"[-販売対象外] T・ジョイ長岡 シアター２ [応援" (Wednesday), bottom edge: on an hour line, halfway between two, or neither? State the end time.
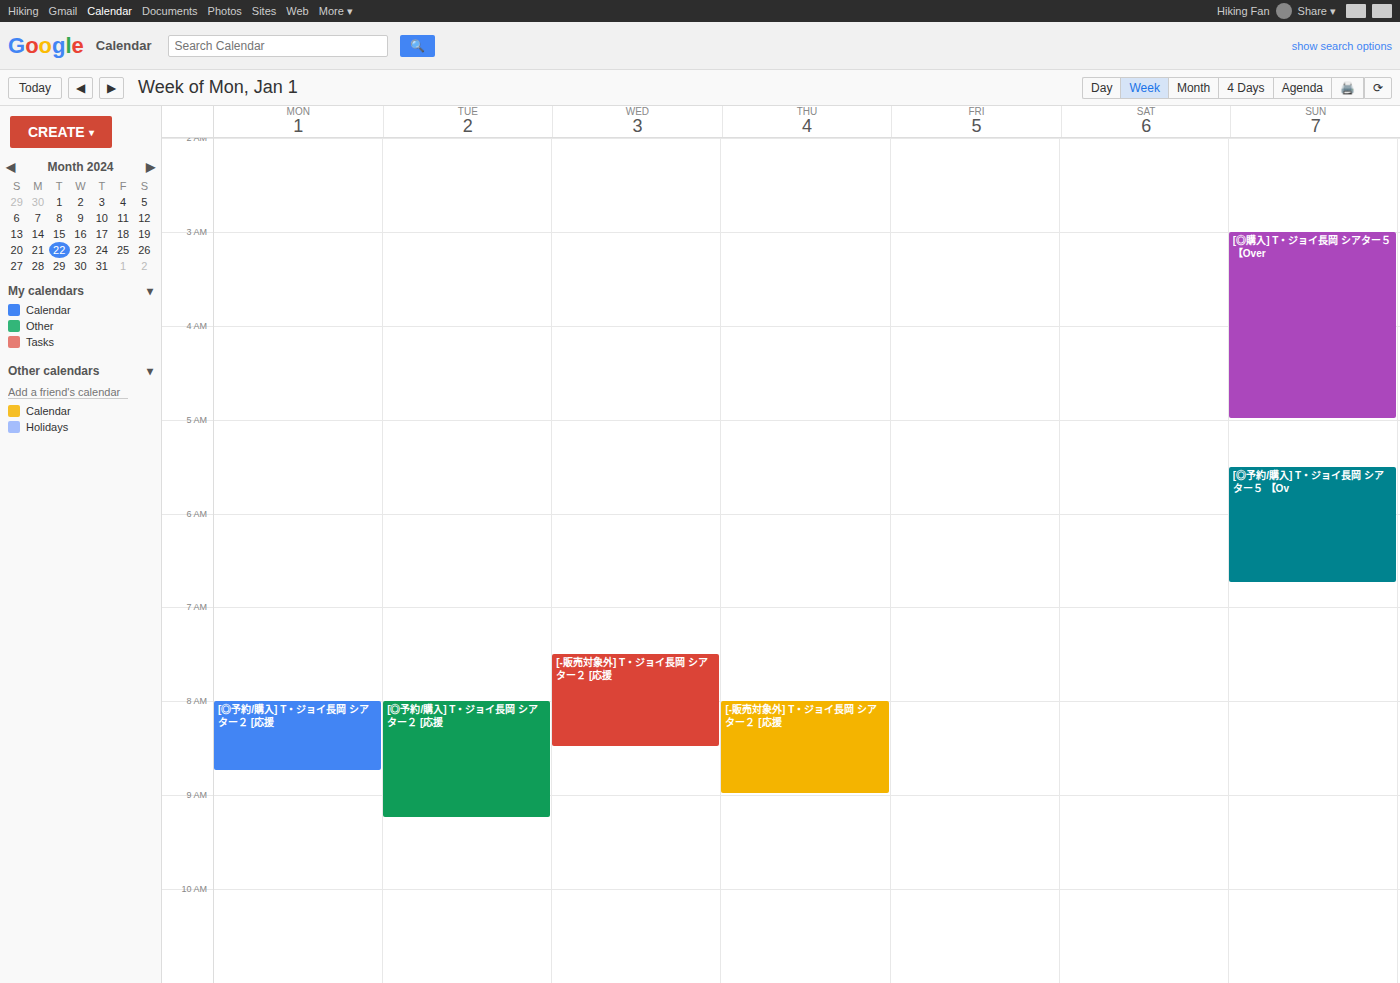
8:30 AM -- halfway between the 8 AM and 9 AM lines.